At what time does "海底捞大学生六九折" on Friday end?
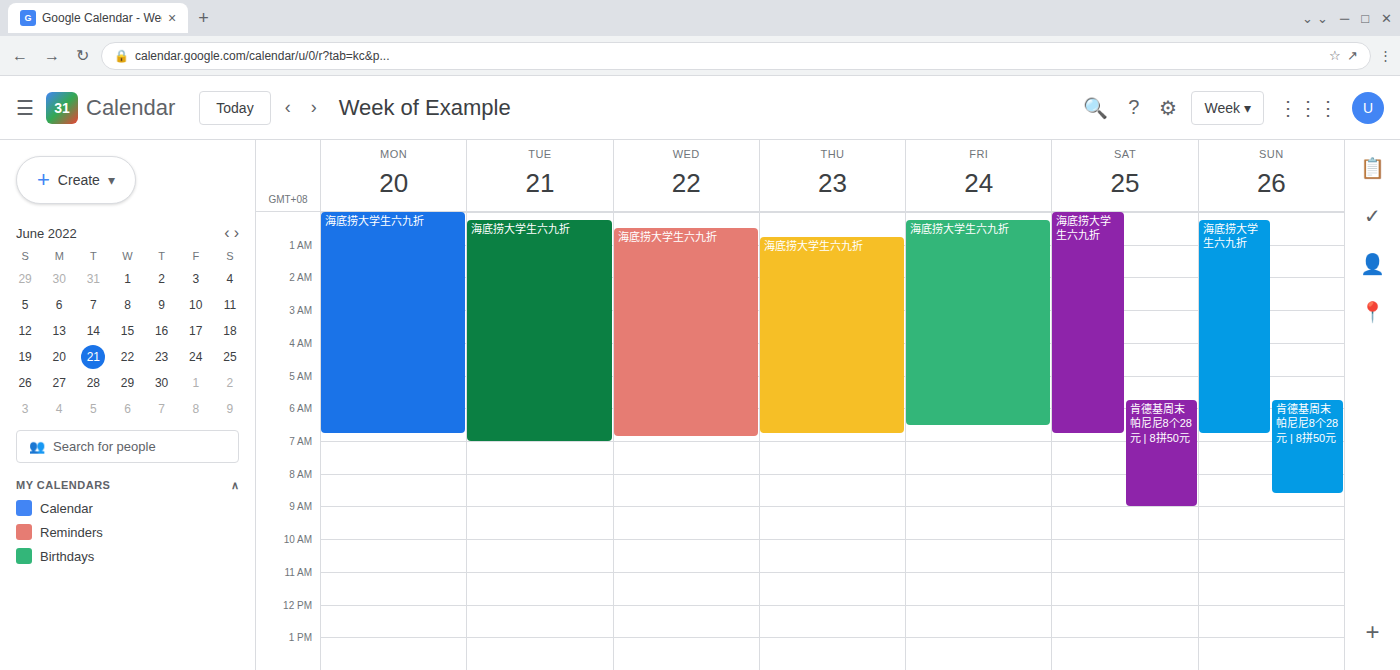
6:30 AM